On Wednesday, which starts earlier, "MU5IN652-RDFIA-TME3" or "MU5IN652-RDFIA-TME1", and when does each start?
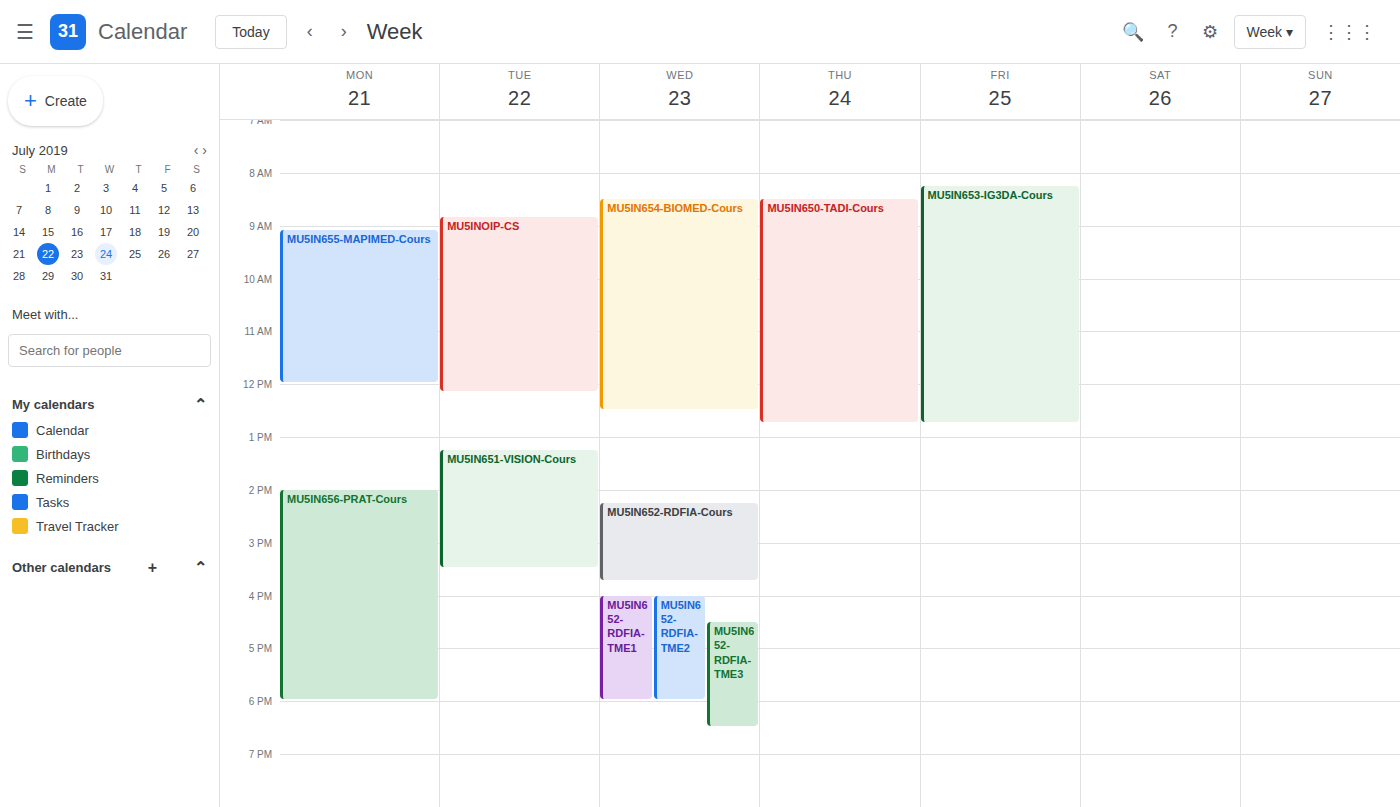
"MU5IN652-RDFIA-TME1" 4:00 PM; "MU5IN652-RDFIA-TME3" 4:30 PM.